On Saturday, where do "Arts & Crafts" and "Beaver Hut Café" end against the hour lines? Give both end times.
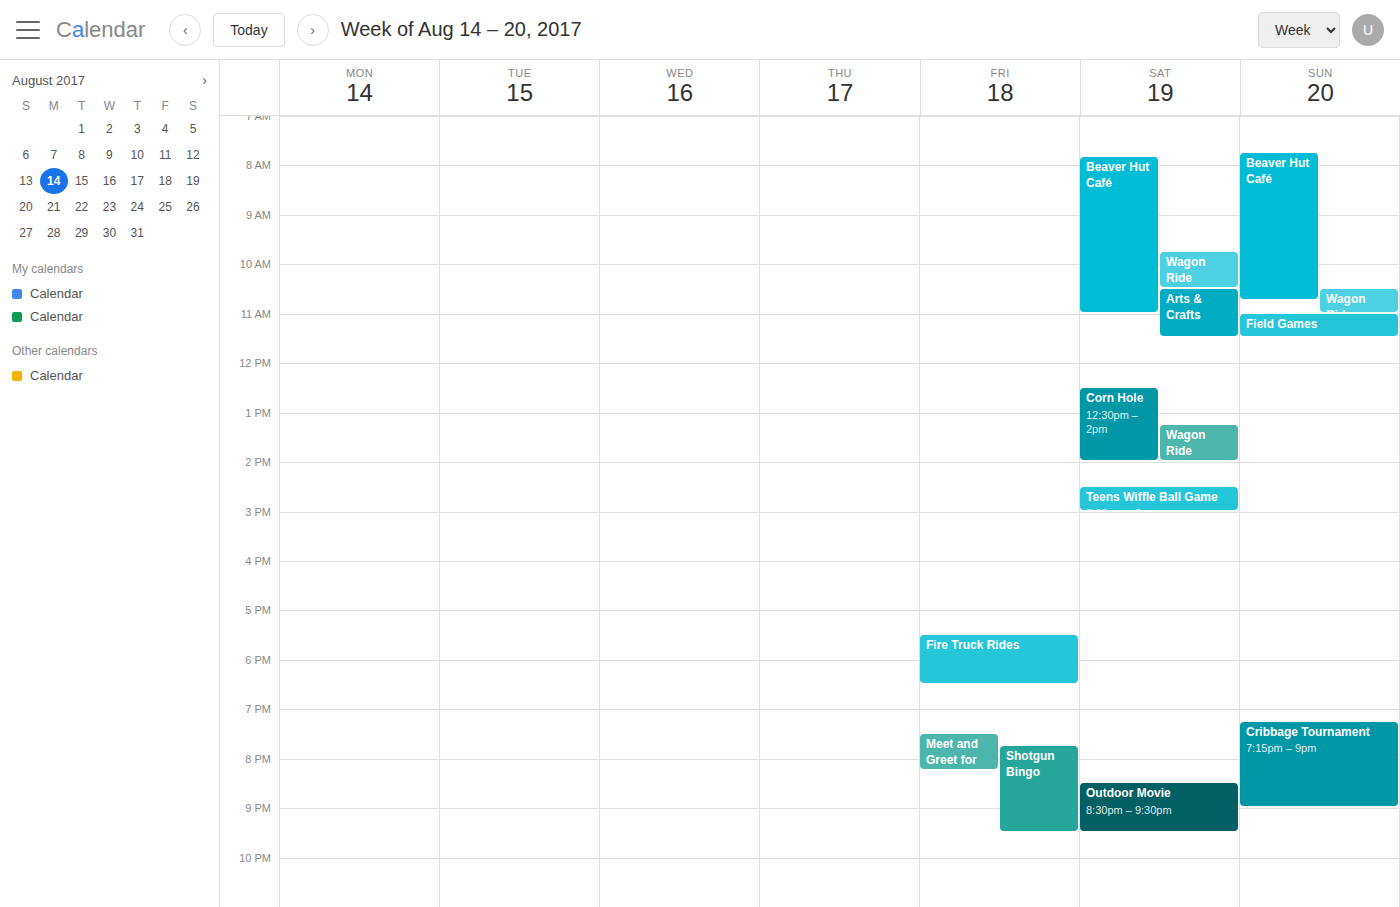
"Arts & Crafts": 11:30 AM, halfway between the 11 AM and 12 PM lines. "Beaver Hut Café": 11:00 AM, exactly on the 11 AM line.